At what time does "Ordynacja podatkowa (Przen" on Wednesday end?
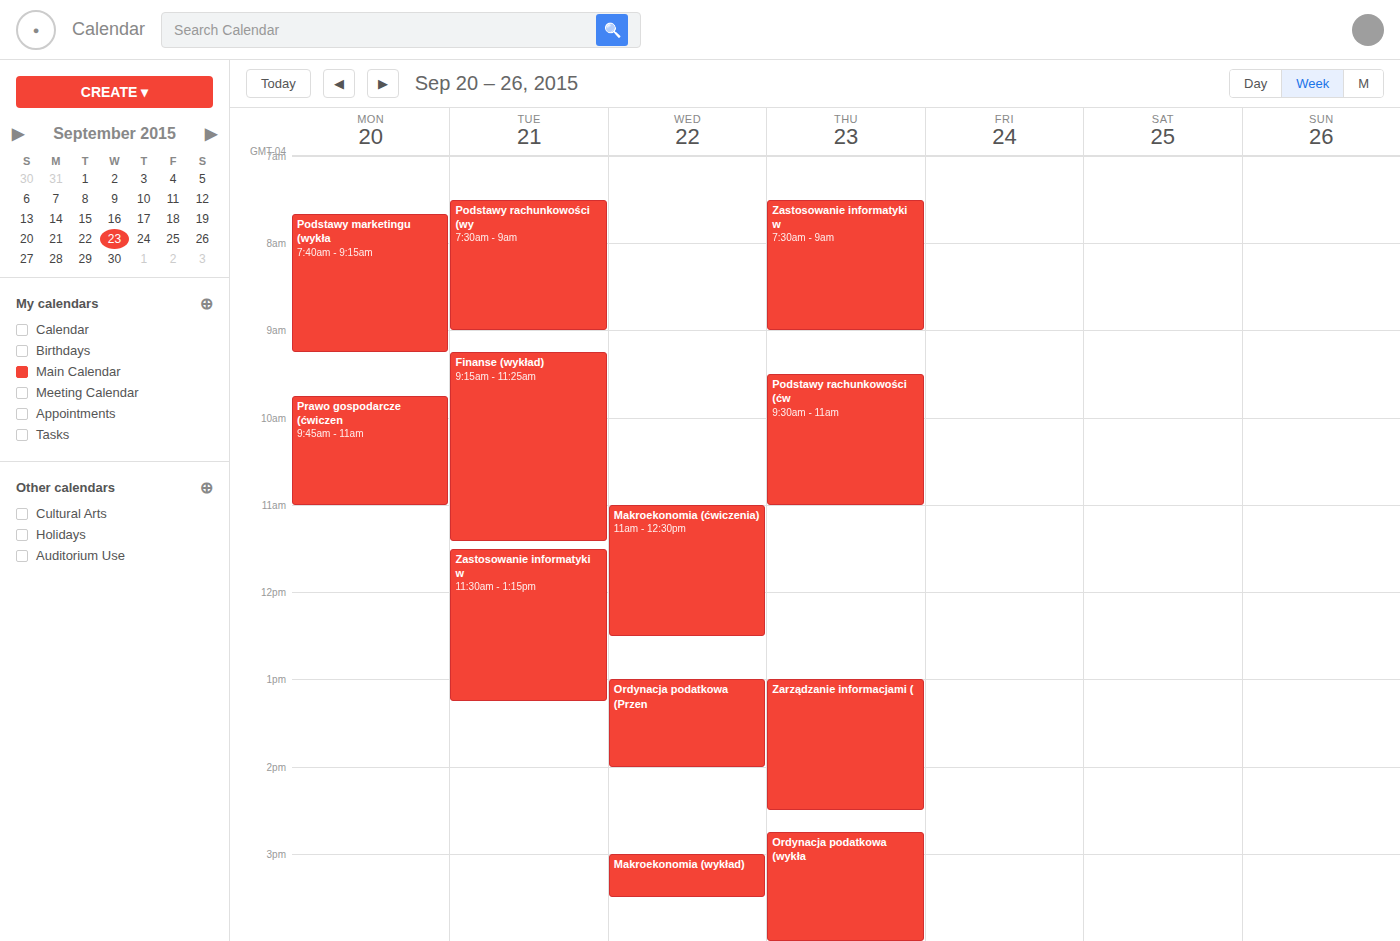
2:00 PM